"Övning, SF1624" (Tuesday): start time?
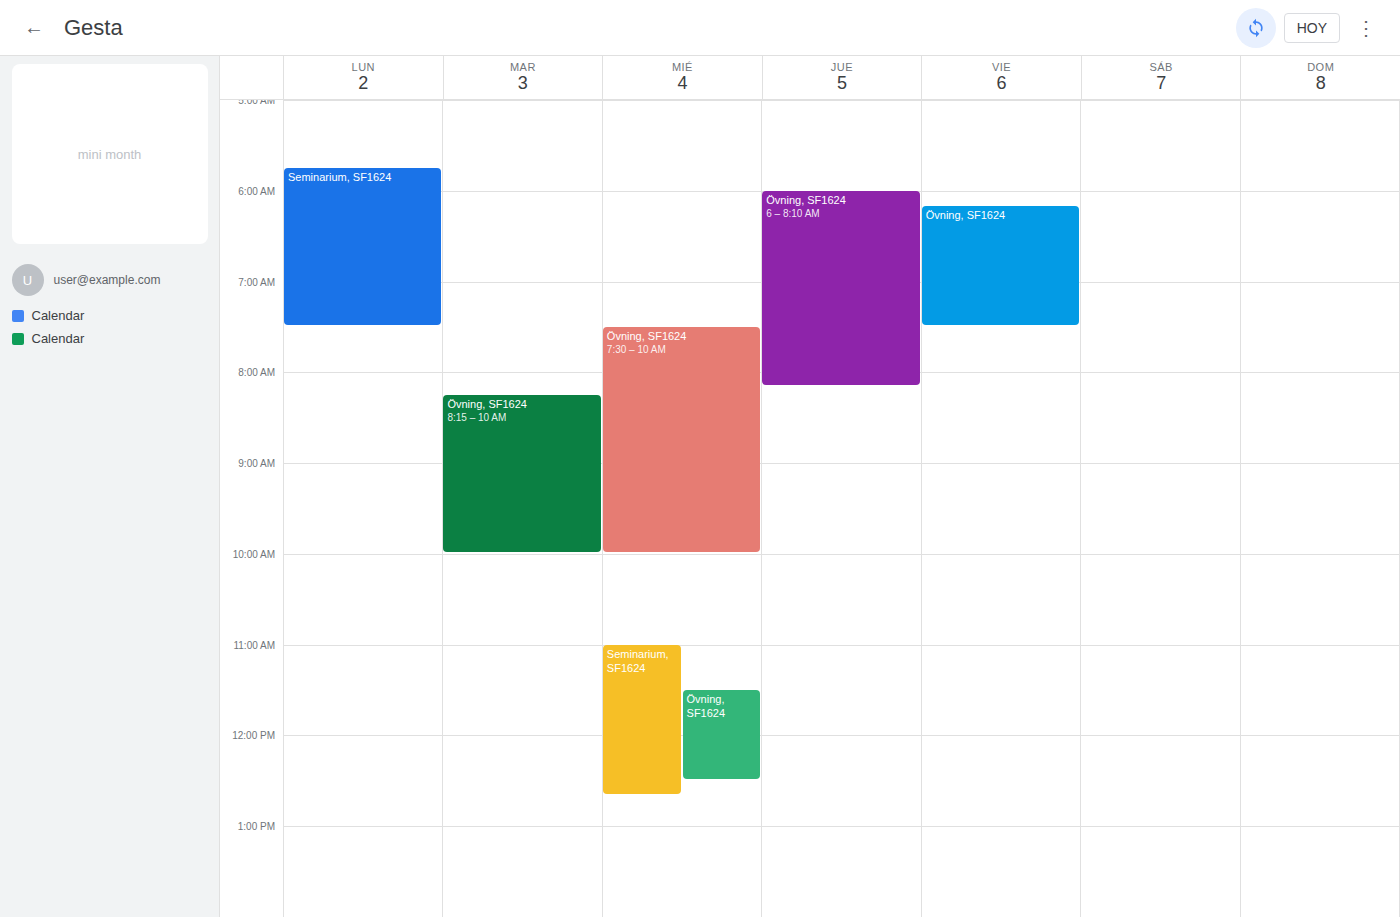
8:15 AM